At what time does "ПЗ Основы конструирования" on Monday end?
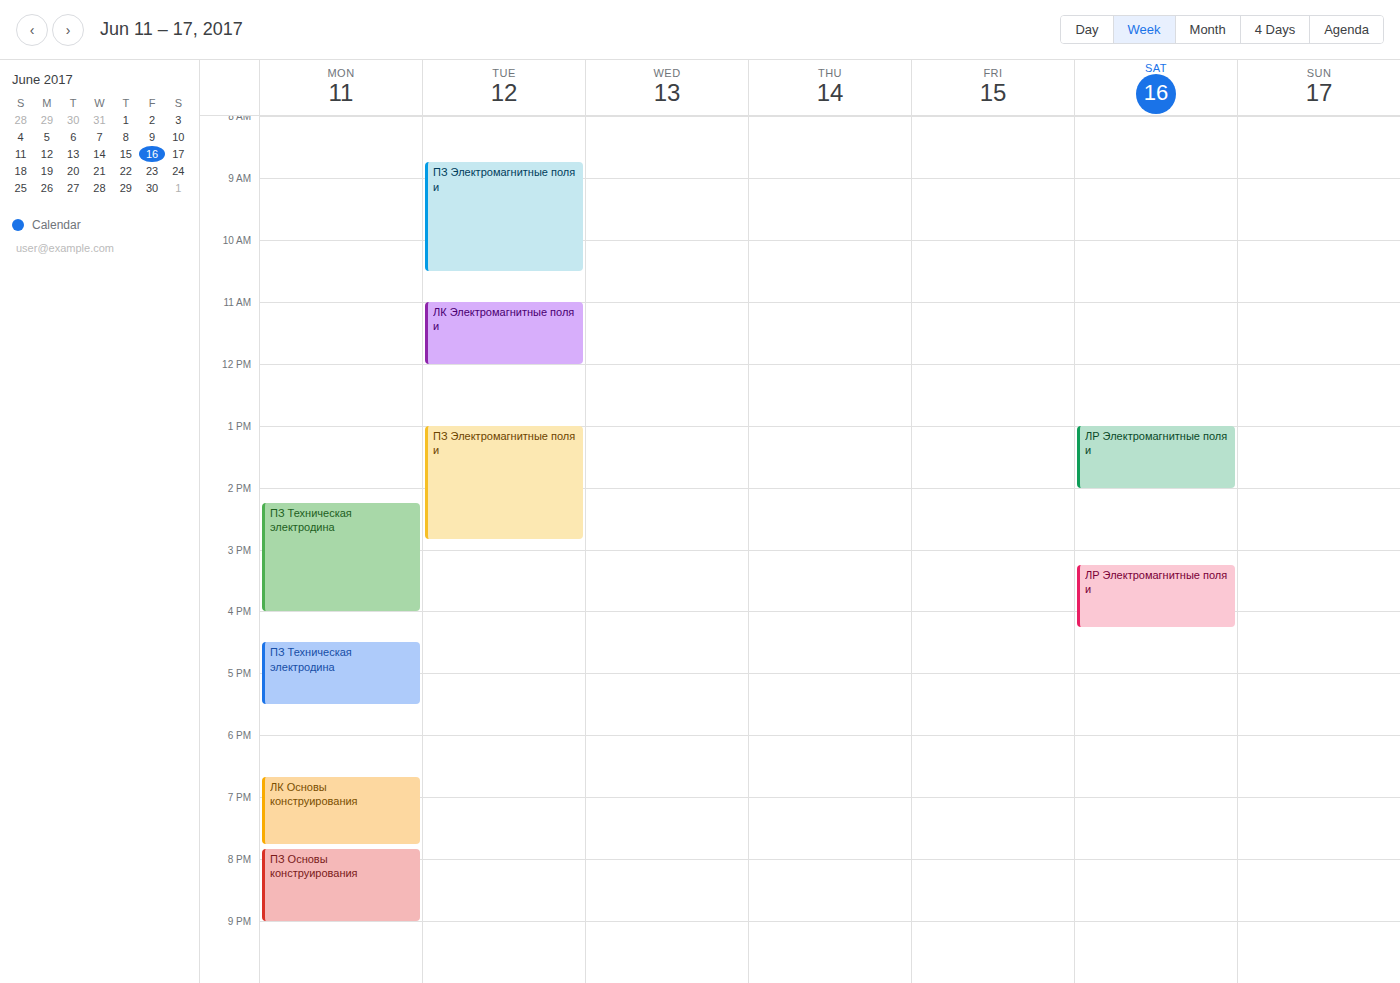
9:00 PM